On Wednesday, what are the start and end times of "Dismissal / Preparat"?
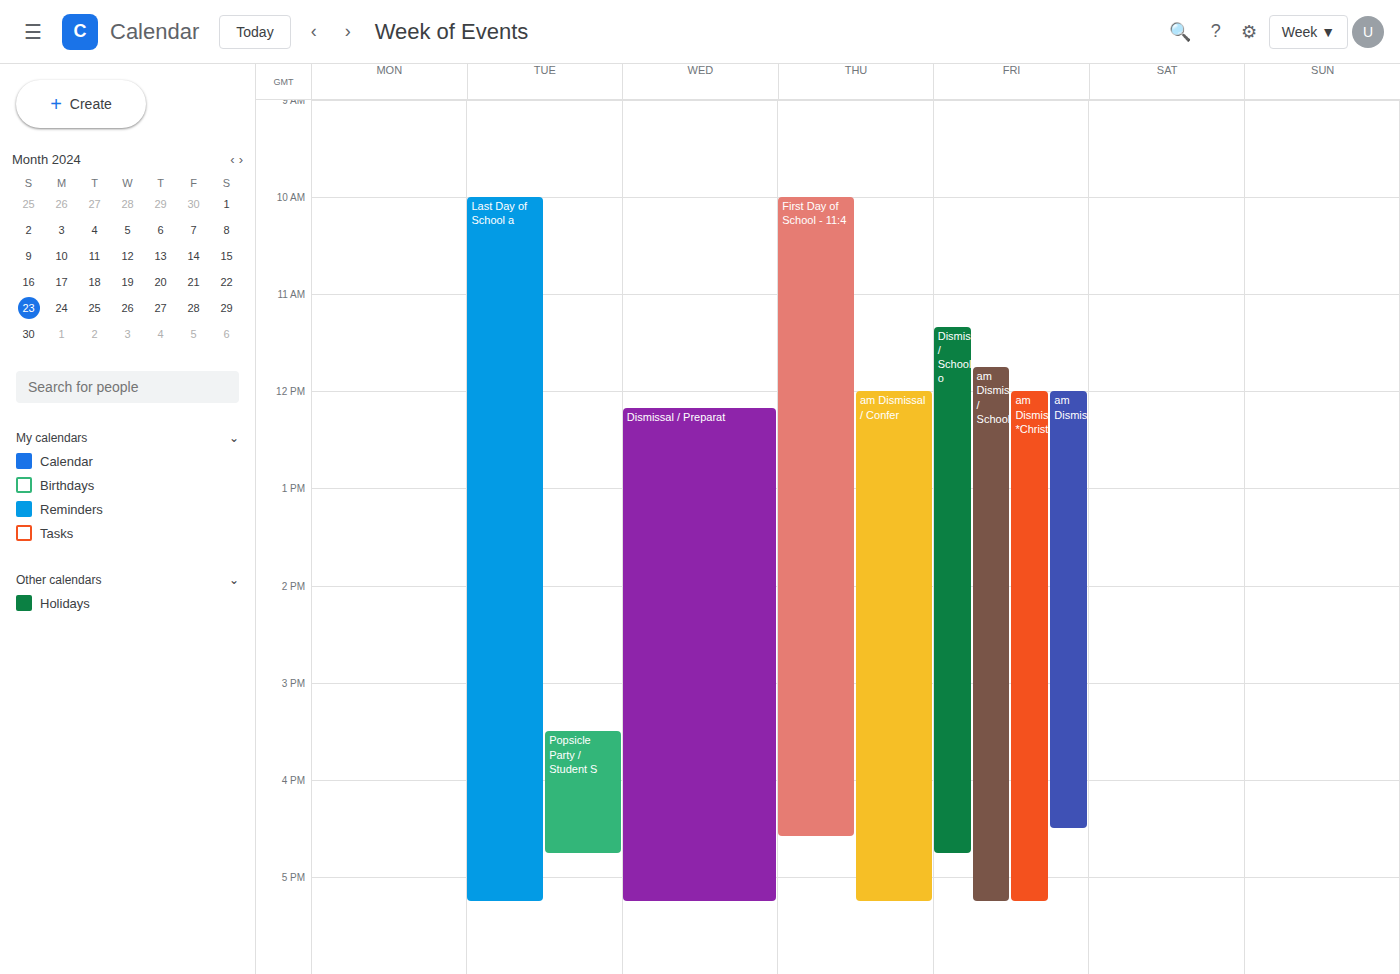
12:10 to 17:15